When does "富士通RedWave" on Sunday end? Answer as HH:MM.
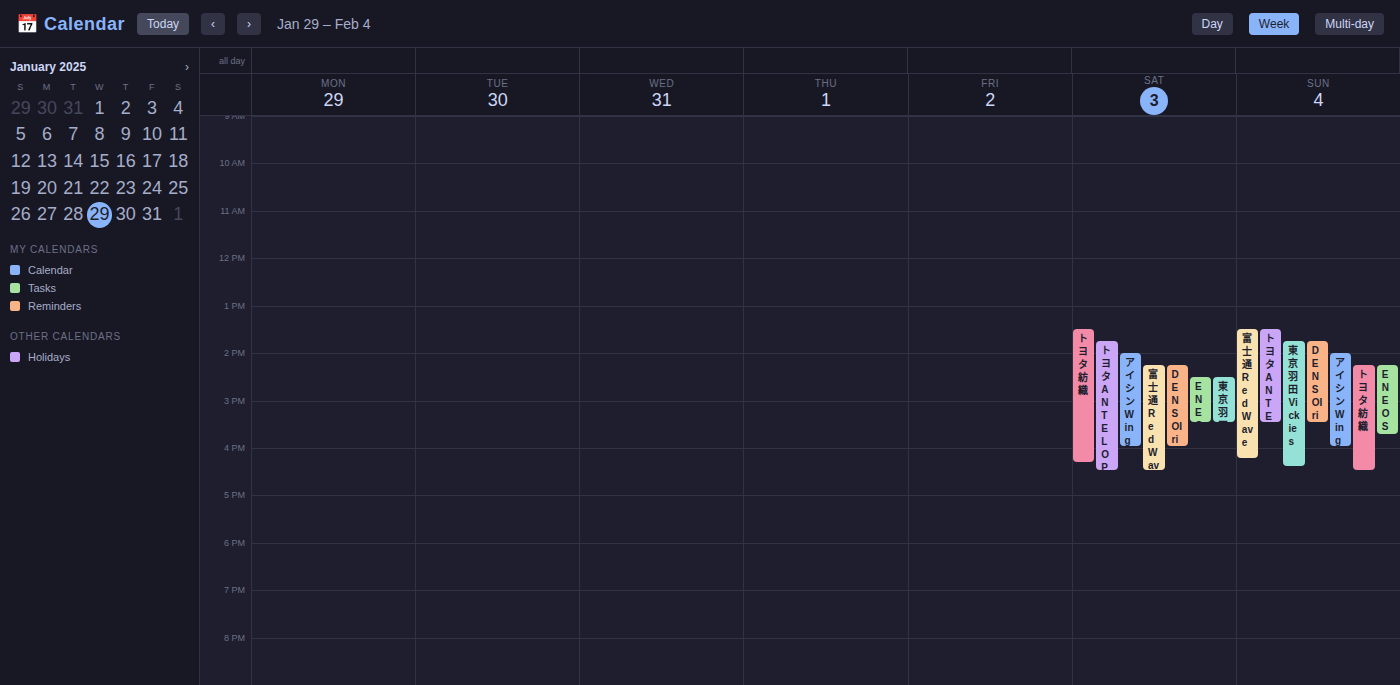
16:15